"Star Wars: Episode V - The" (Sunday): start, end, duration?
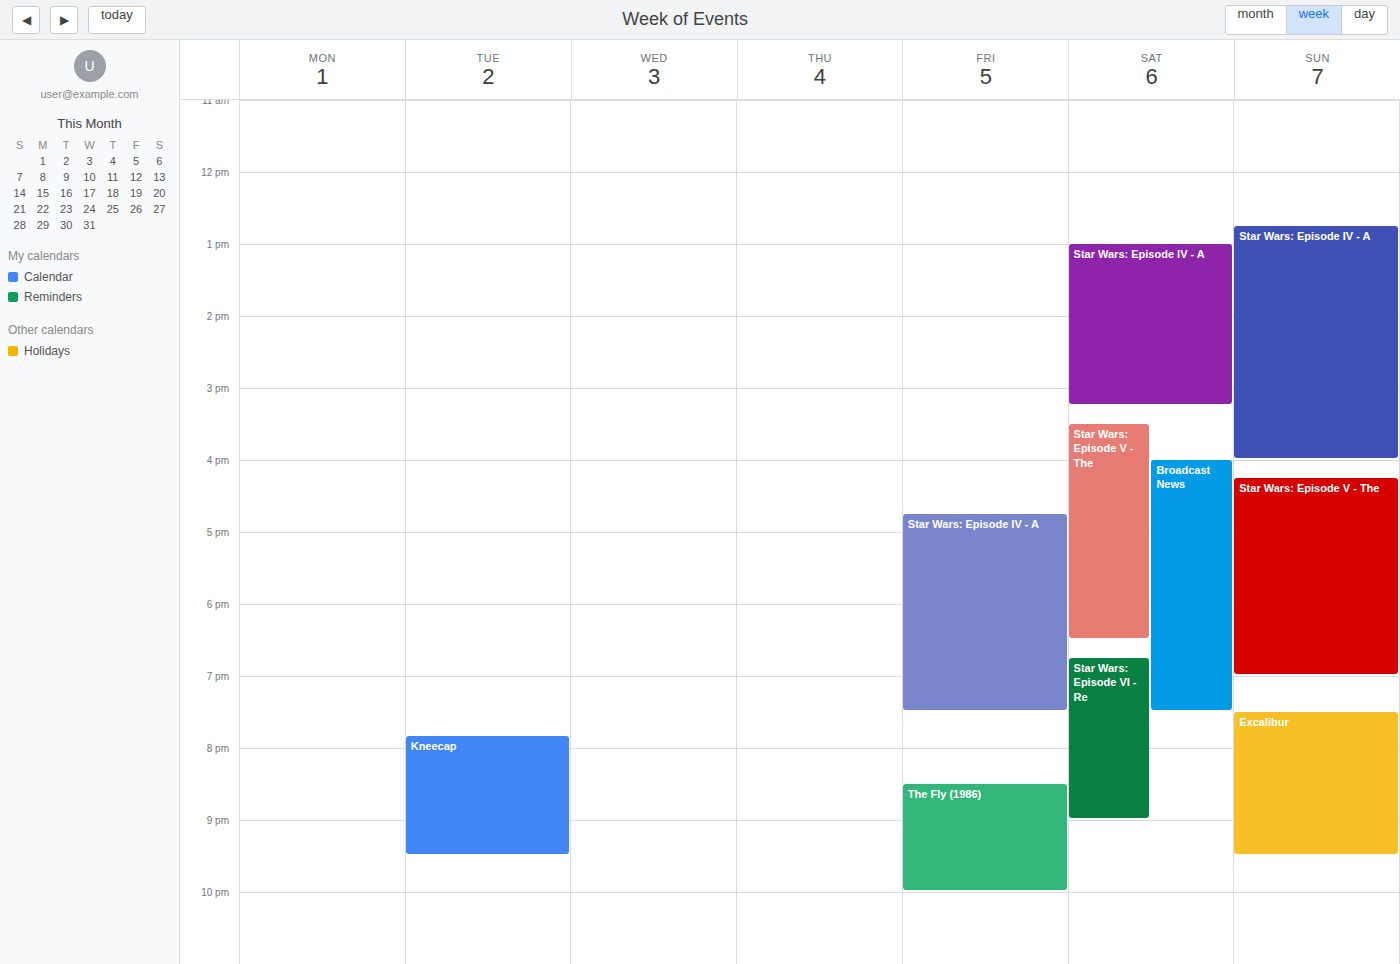
4:15 PM to 7:00 PM, 2 hours 45 minutes